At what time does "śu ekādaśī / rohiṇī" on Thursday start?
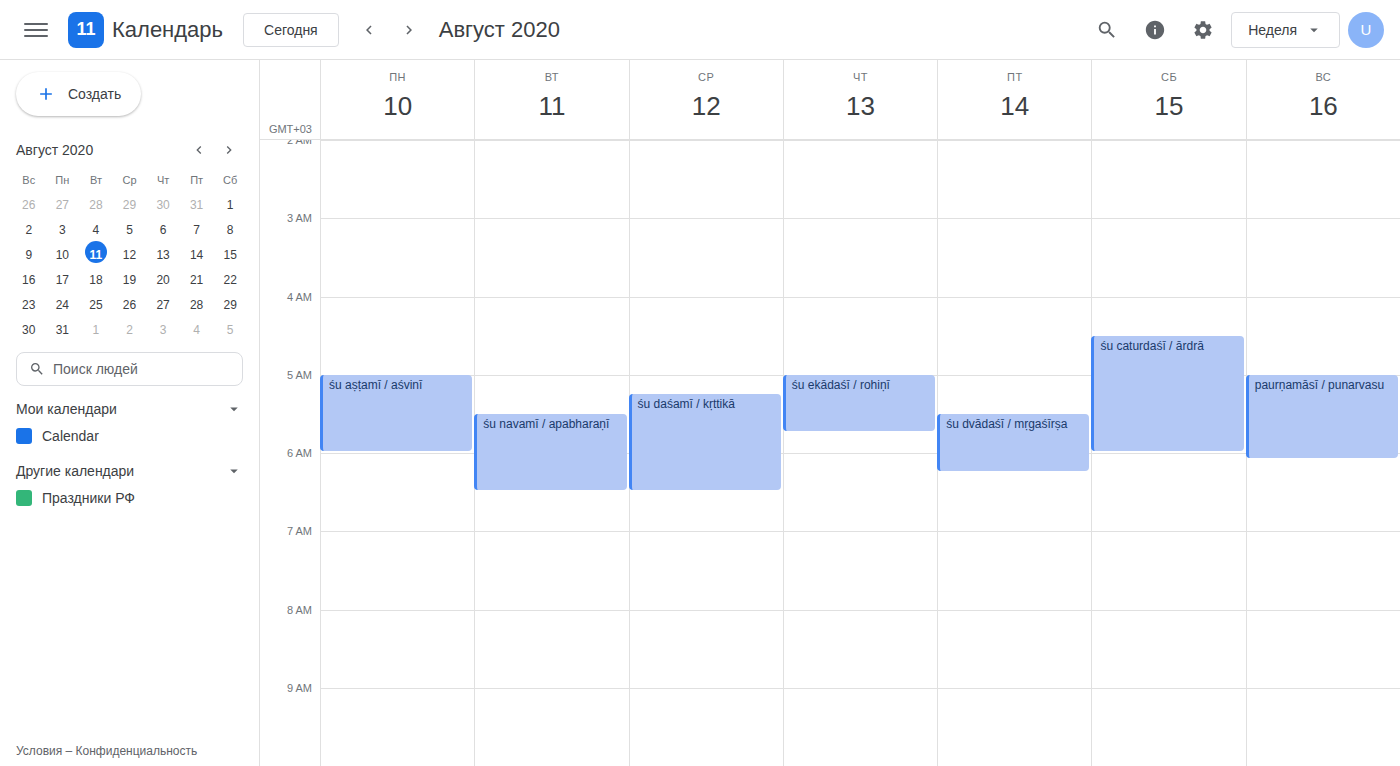
5:00 AM